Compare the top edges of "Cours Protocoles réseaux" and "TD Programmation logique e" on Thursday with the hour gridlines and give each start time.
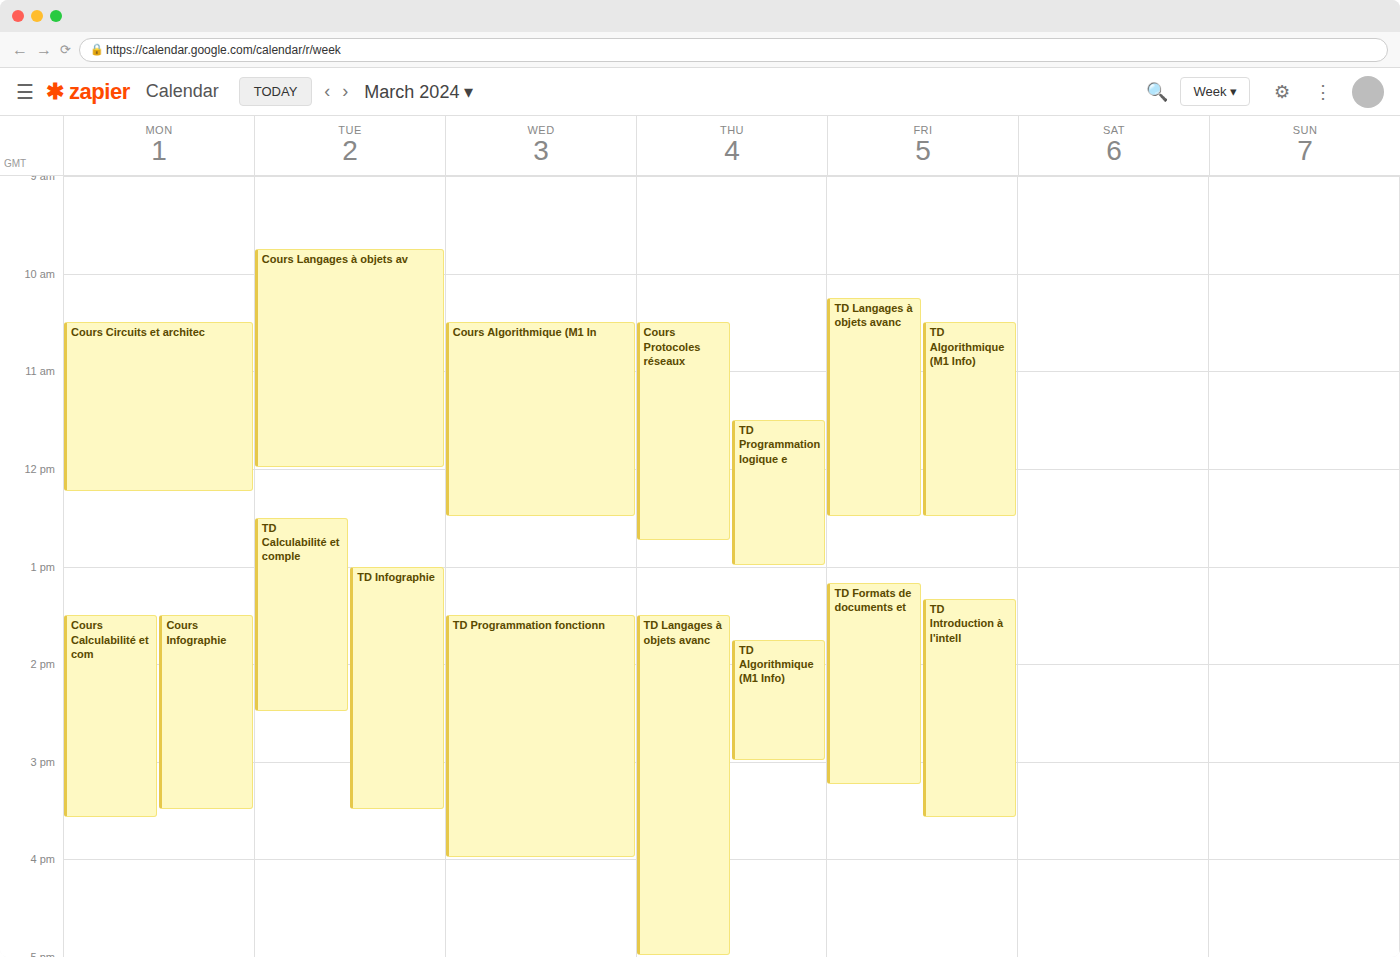
"Cours Protocoles réseaux": 10:30 AM, halfway between the 10 AM and 11 AM lines. "TD Programmation logique e": 11:30 AM, halfway between the 11 AM and 12 PM lines.